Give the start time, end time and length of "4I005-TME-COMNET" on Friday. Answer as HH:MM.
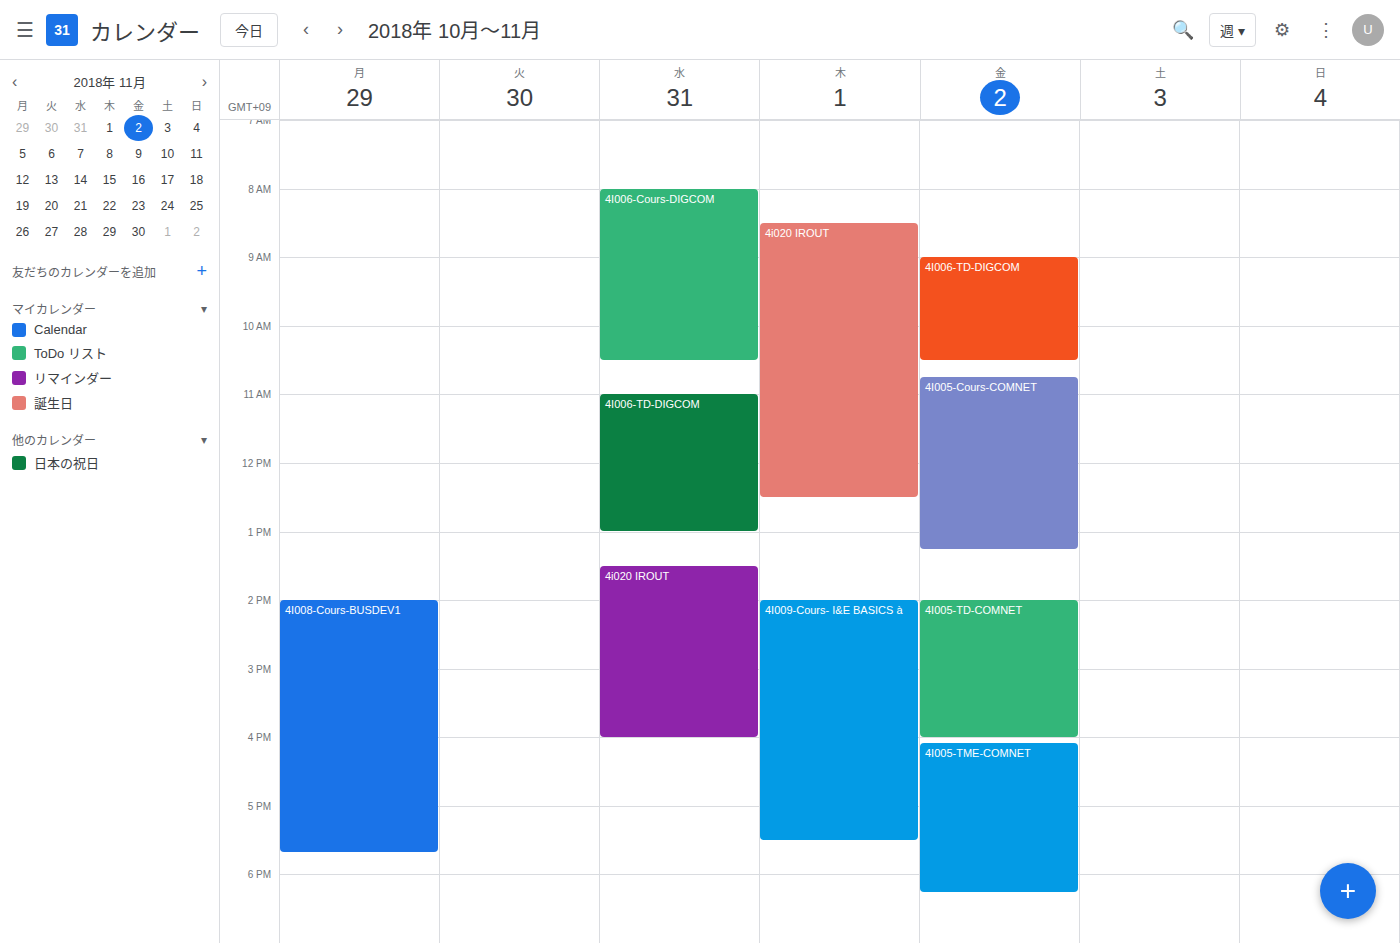
16:05 to 18:15, 2 hours 10 minutes